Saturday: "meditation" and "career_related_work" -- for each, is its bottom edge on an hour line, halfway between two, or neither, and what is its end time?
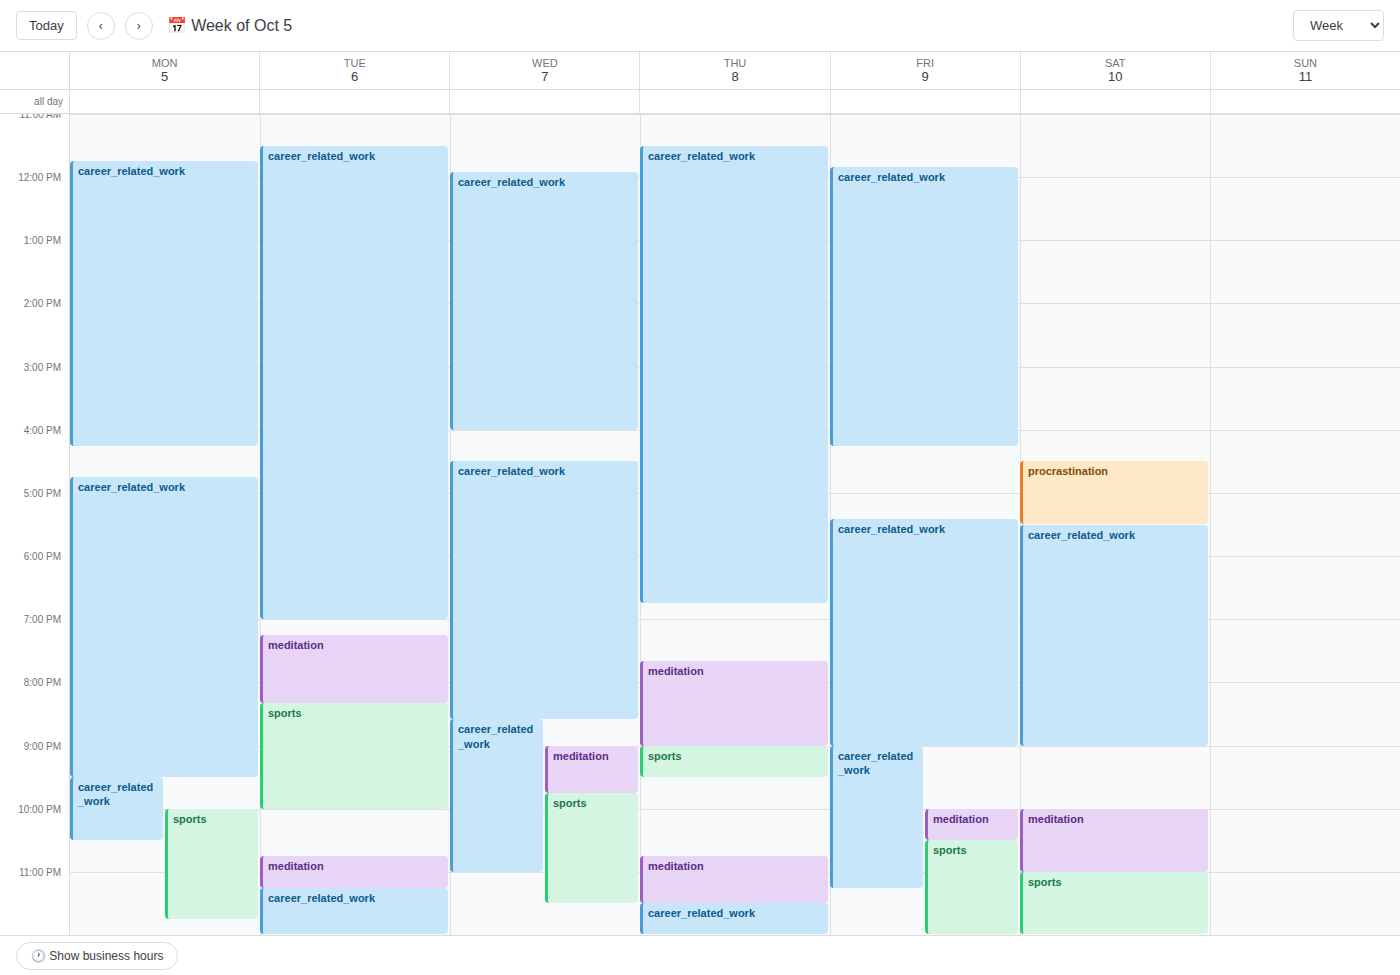
"meditation": 11:00 PM, exactly on the 11 PM line. "career_related_work": 9:00 PM, exactly on the 9 PM line.